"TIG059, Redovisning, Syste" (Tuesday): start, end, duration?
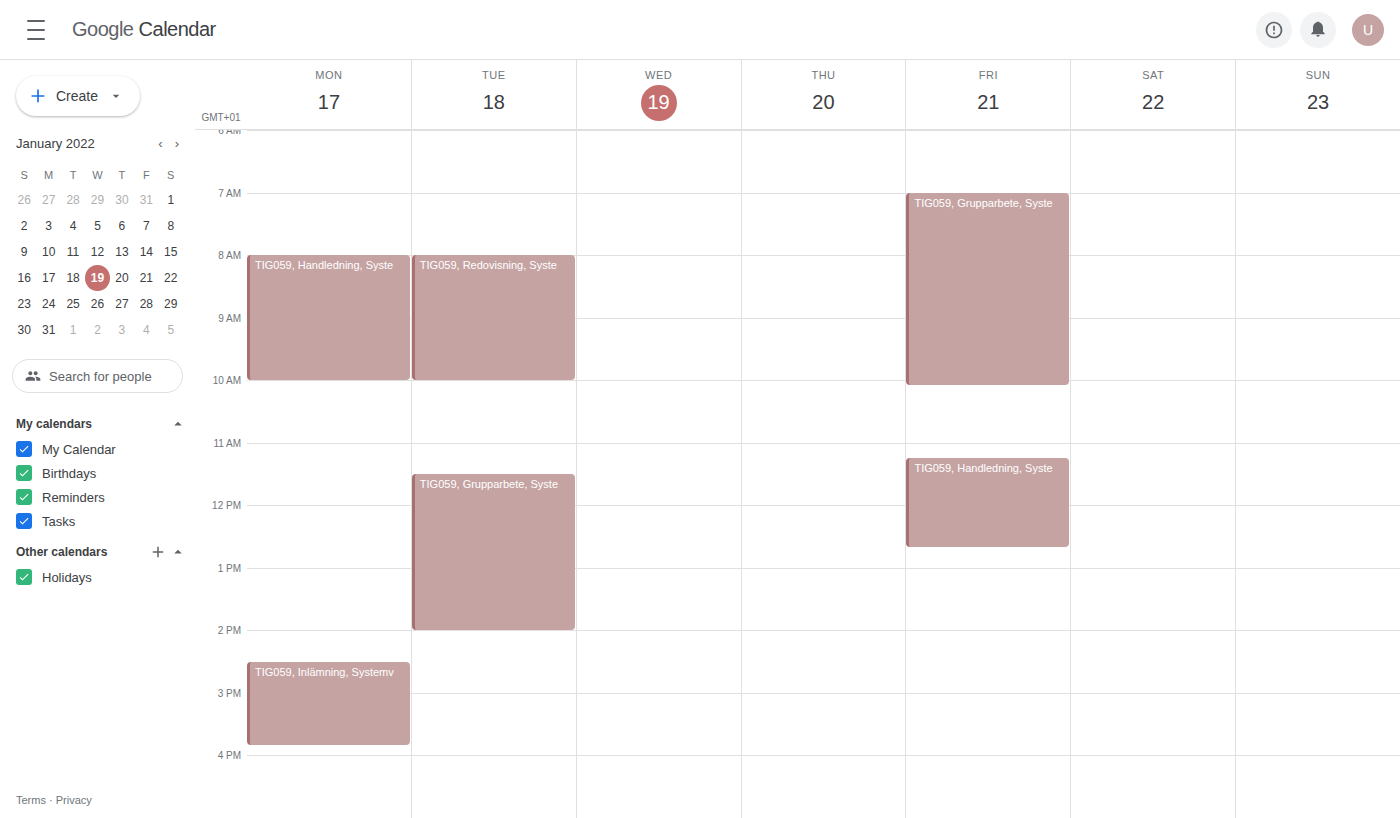
8:00 AM to 10:00 AM, 2 hours